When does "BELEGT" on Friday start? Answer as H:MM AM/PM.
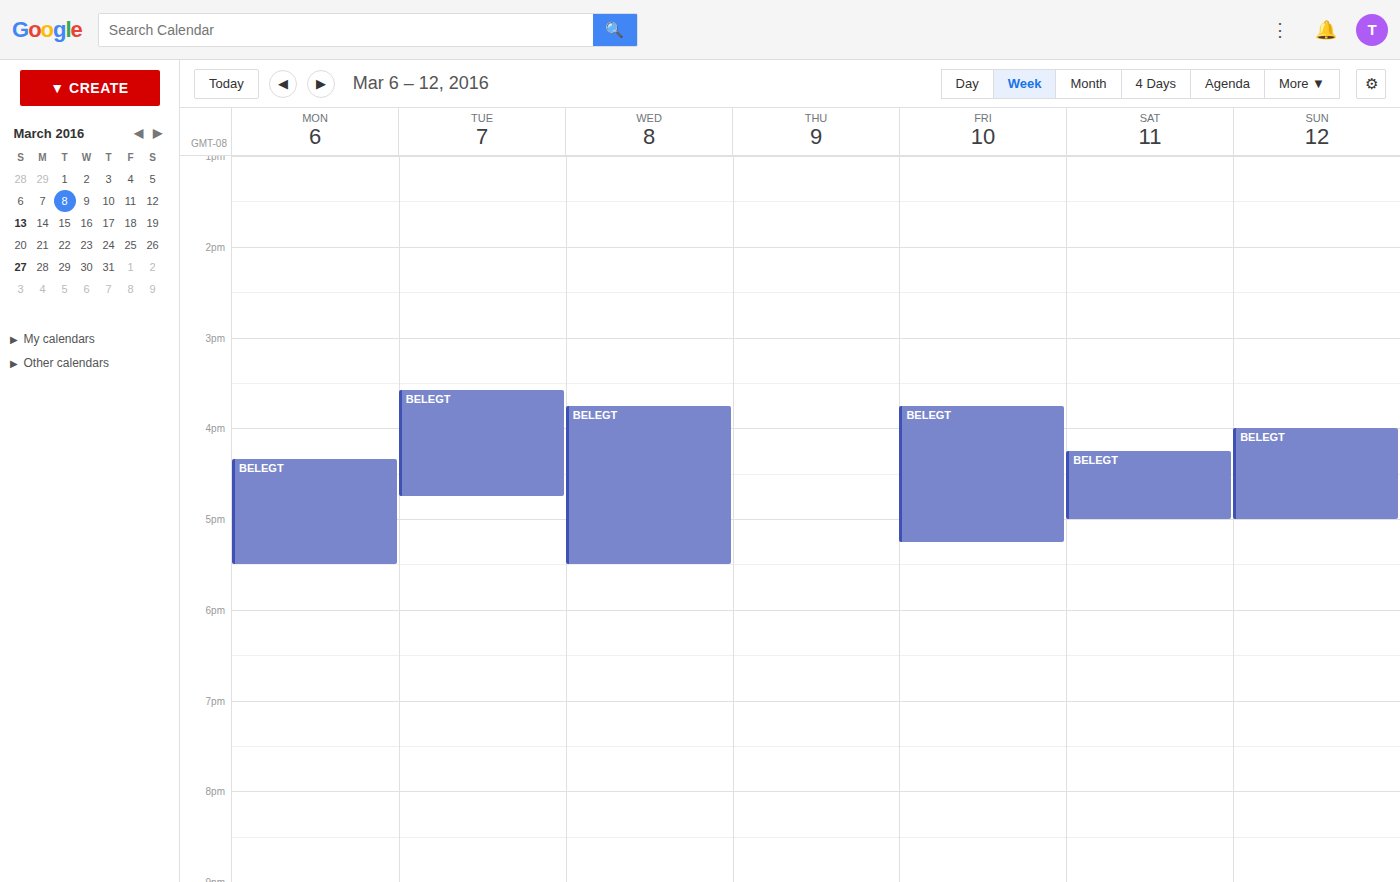
3:45 PM